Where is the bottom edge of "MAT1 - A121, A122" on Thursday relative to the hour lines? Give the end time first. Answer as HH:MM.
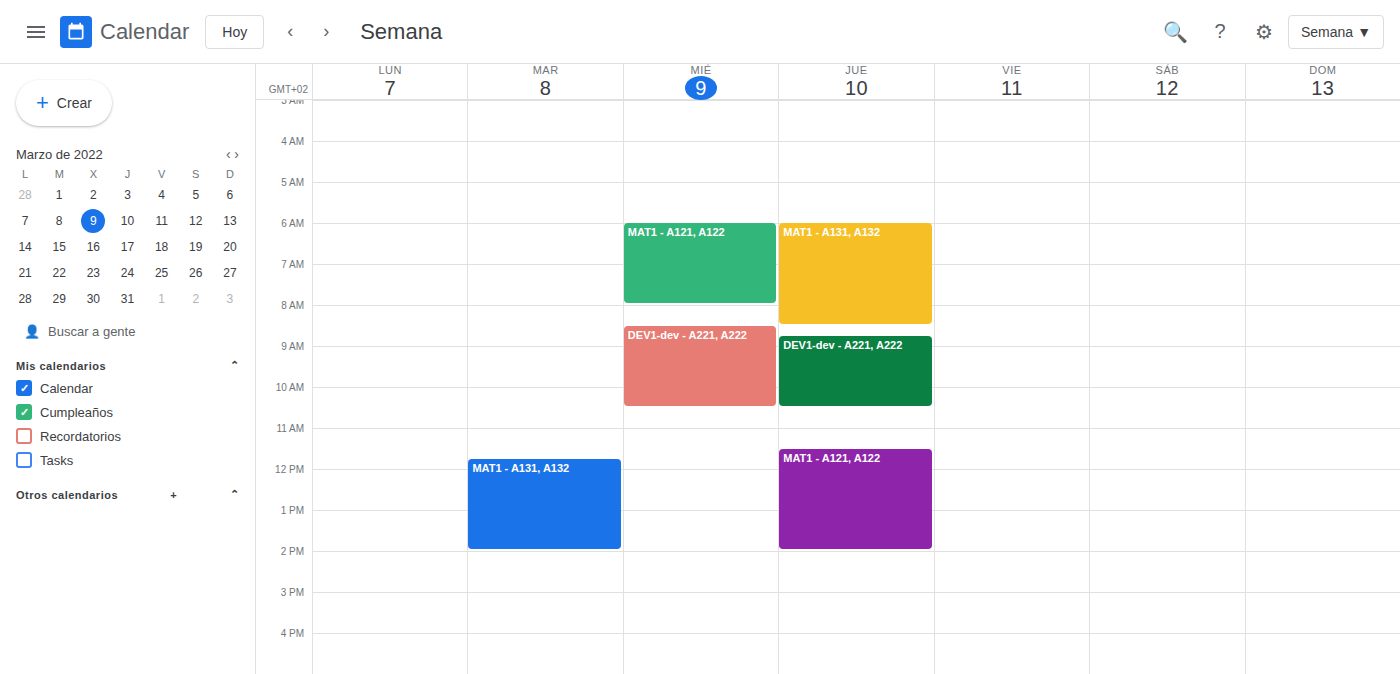
14:00 -- exactly on the 14:00 line.